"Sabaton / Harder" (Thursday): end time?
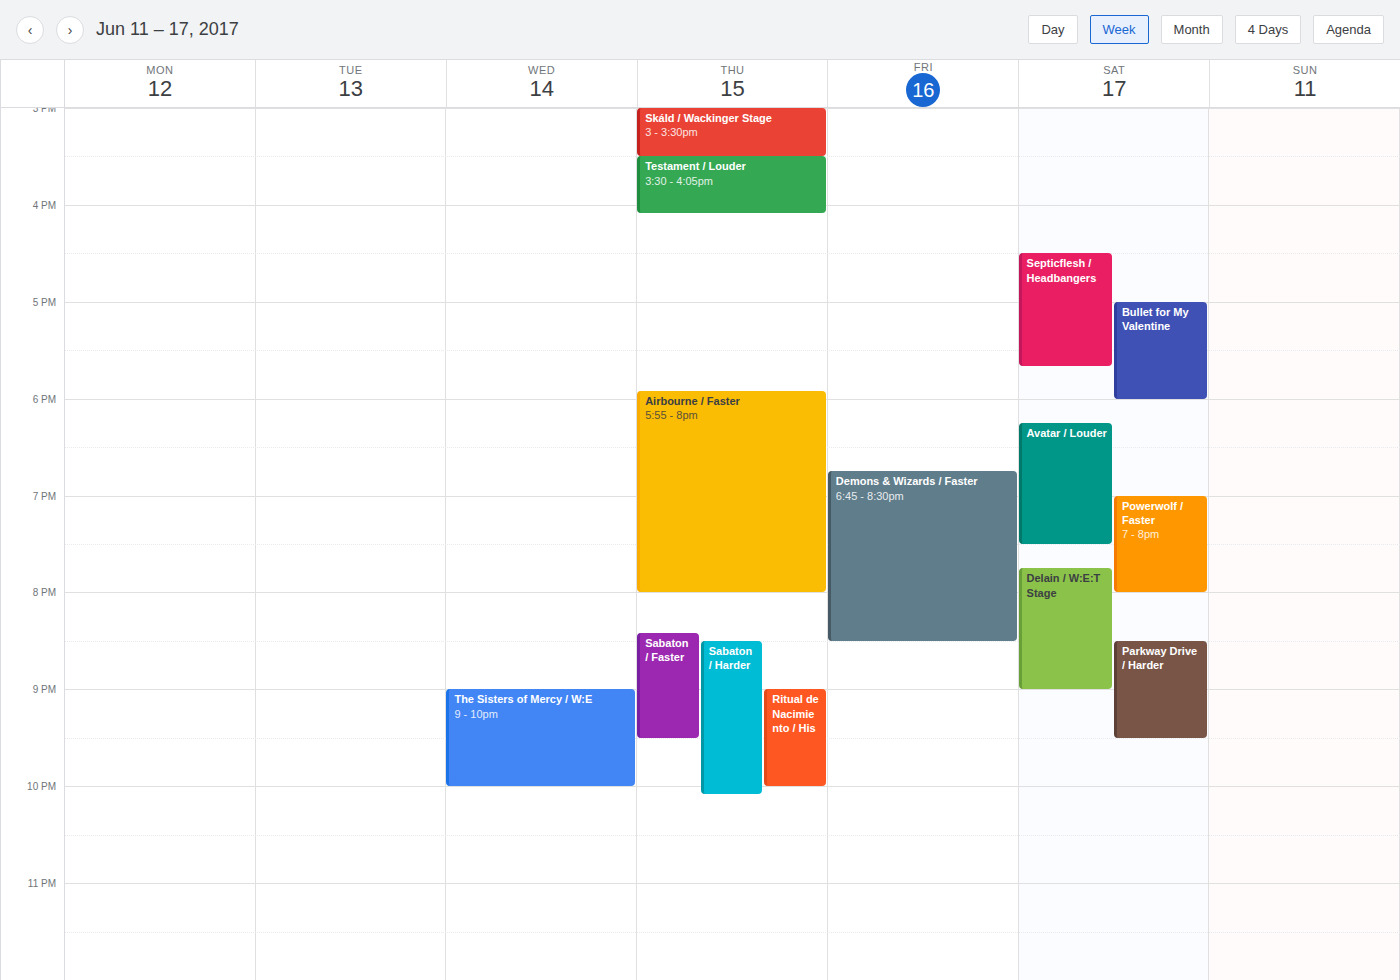
10:05 PM